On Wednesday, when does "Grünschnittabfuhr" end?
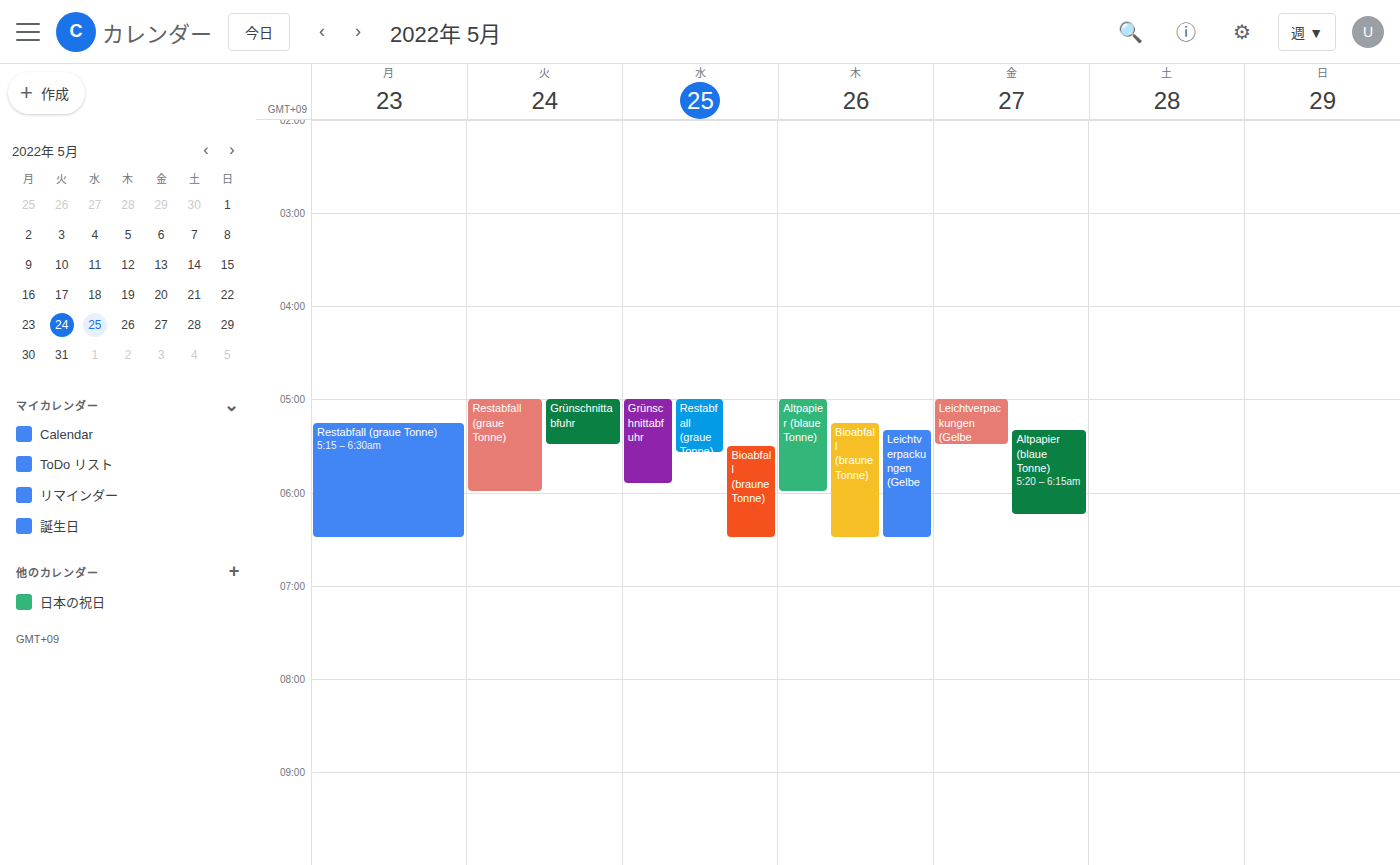
5:55 AM